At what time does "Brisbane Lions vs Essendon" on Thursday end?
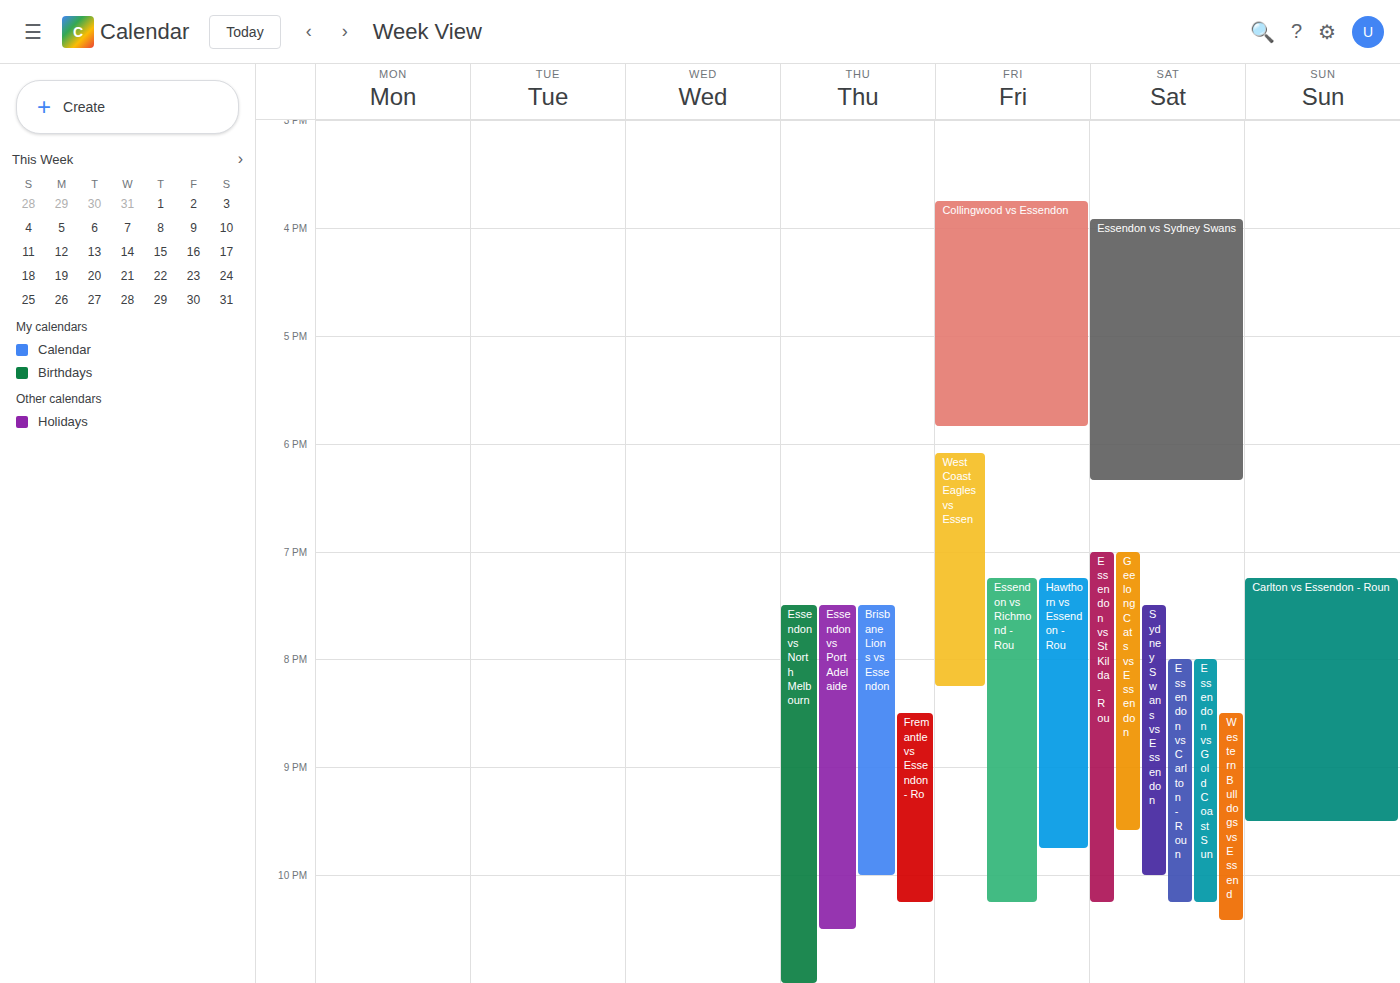
22:00